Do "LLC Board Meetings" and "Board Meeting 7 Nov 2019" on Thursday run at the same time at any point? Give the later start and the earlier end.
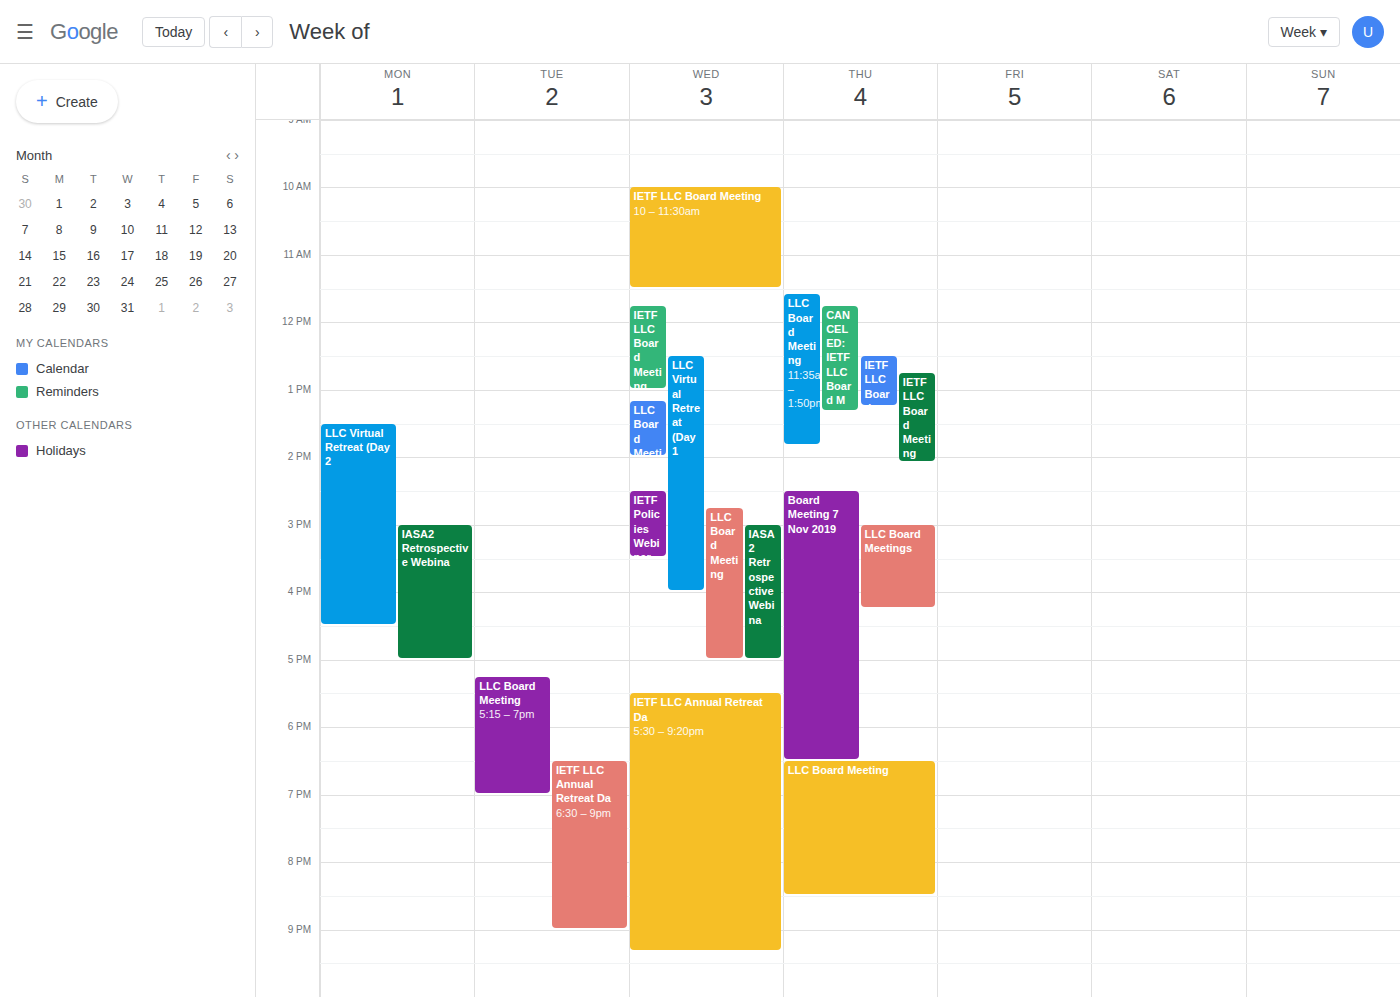
"LLC Board Meetings" runs 3:00 PM to 4:15 PM, inside "Board Meeting 7 Nov 2019" -- they overlap.